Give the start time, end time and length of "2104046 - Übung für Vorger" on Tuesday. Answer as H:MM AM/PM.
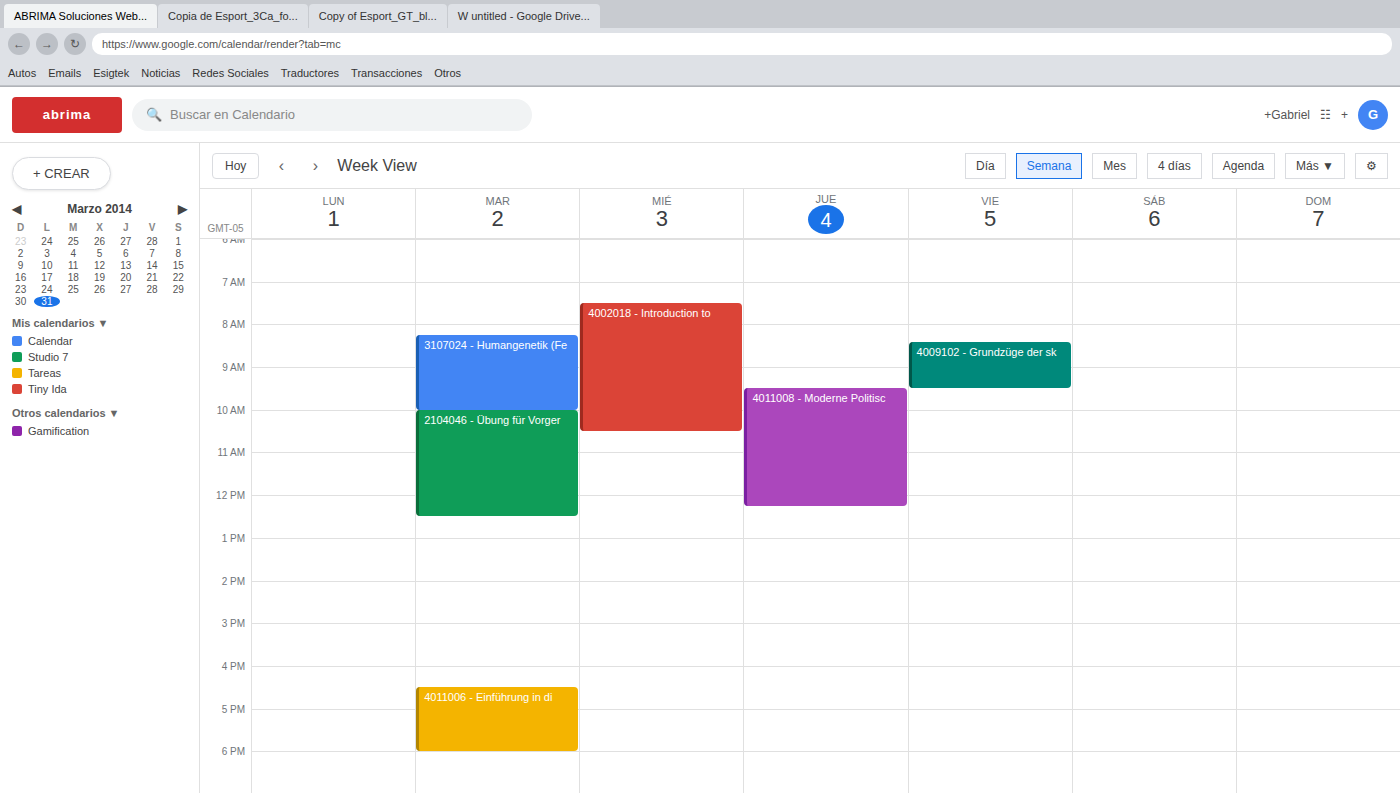
10:00 AM to 12:30 PM, 2 hours 30 minutes